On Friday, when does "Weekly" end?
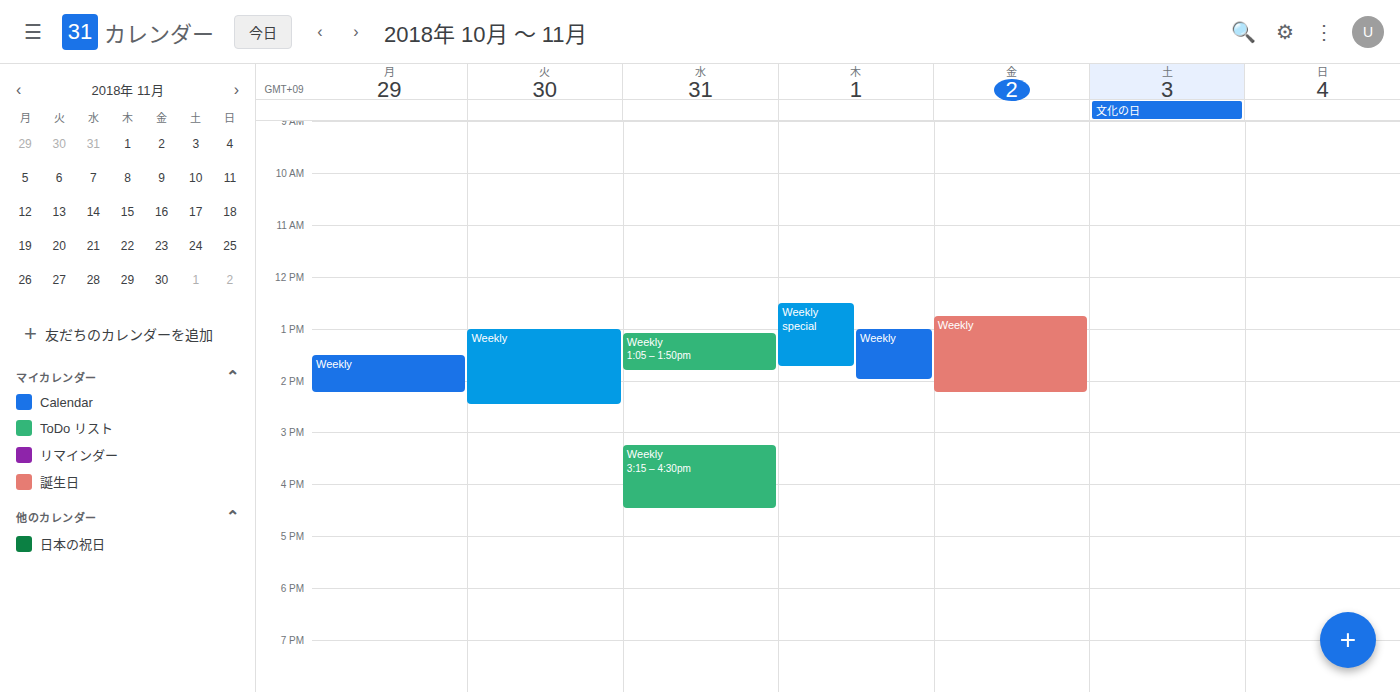
2:15 PM